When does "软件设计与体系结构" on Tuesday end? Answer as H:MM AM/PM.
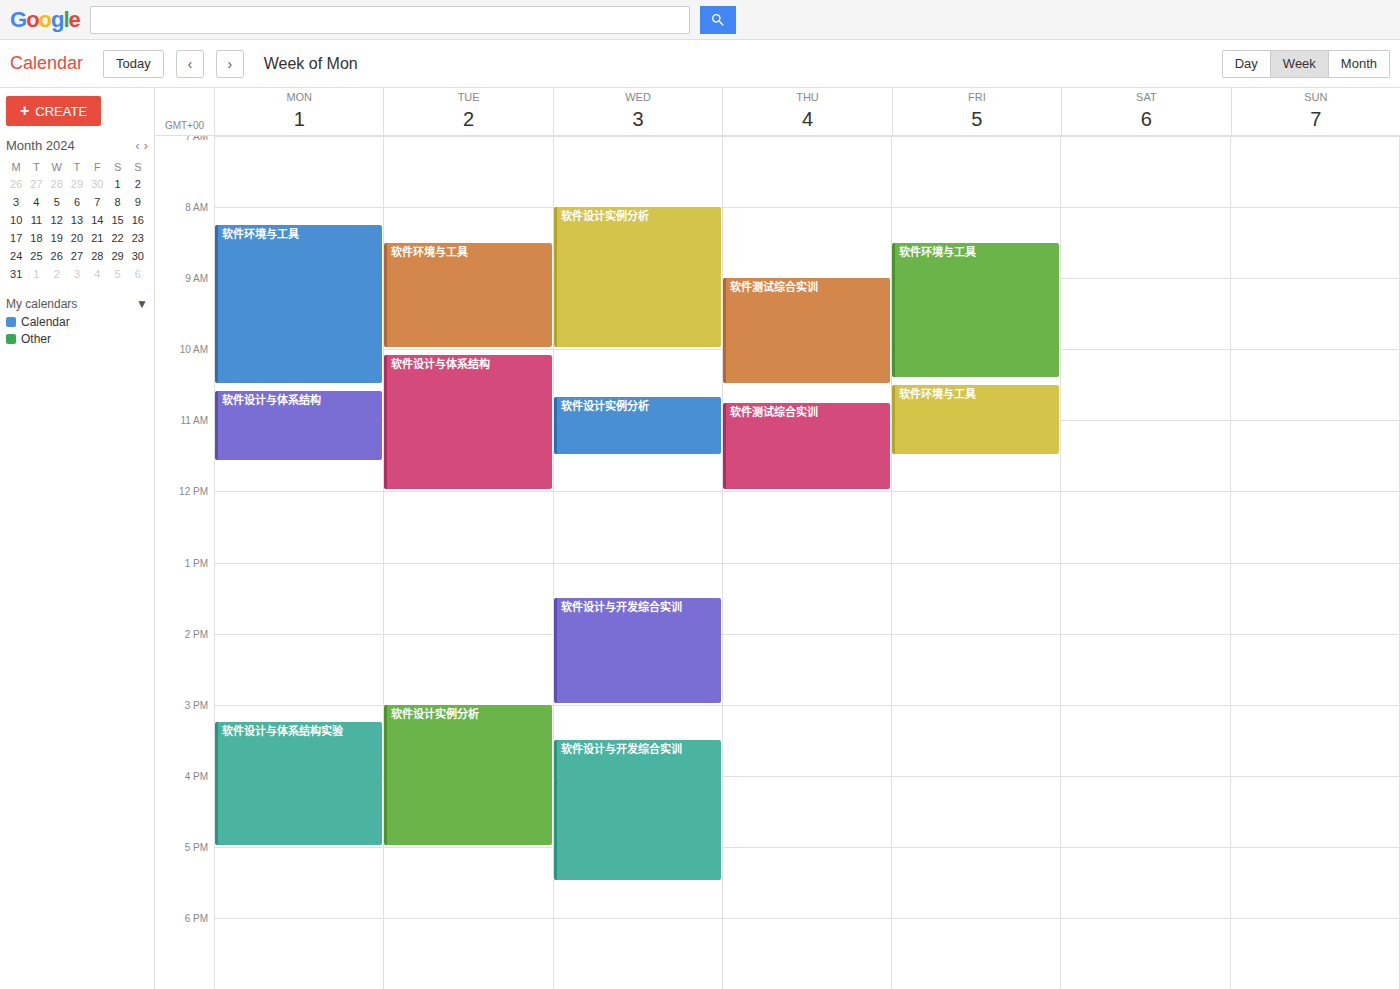
12:00 PM